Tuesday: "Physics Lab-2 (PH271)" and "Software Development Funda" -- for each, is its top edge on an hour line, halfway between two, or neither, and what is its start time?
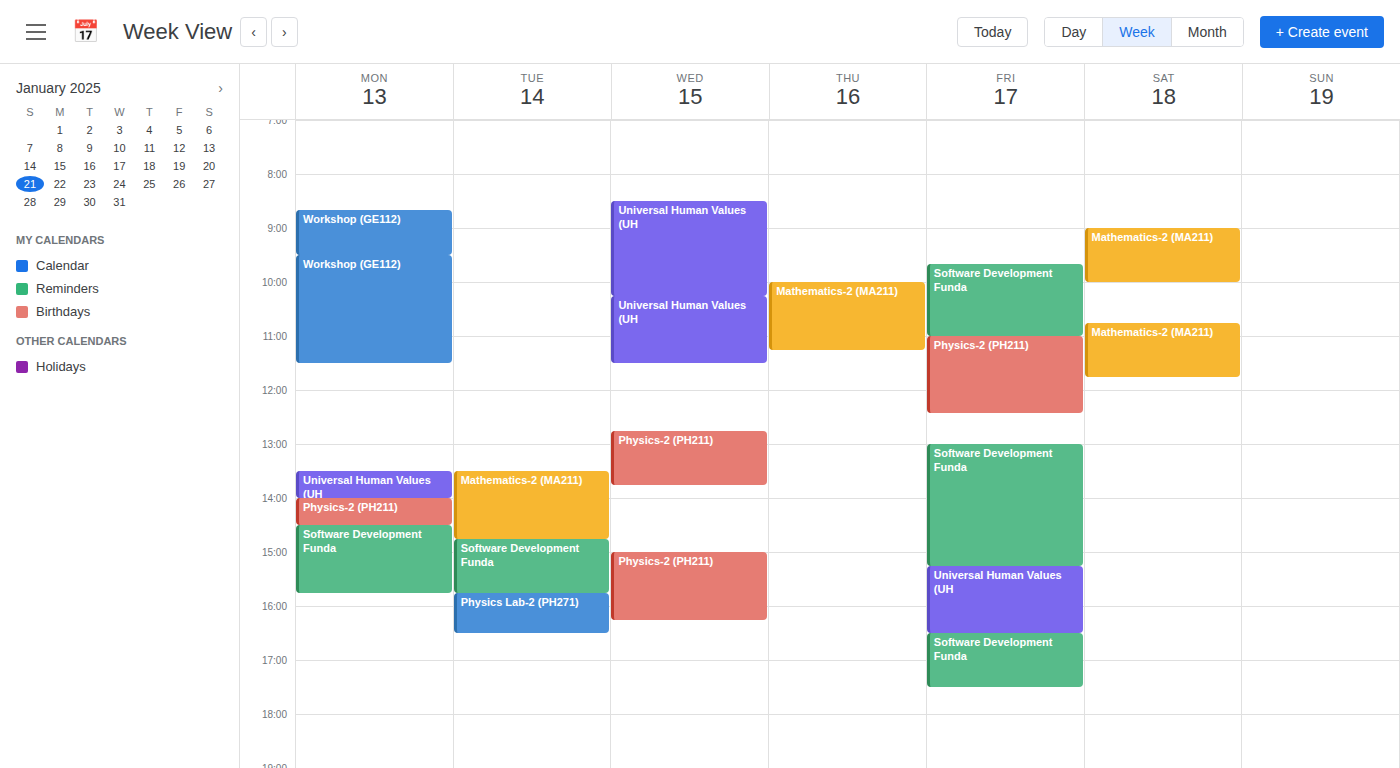
"Physics Lab-2 (PH271)": 3:45 PM, neither: three quarters of the way from the 3 PM line to the 4 PM line. "Software Development Funda": 2:45 PM, neither: three quarters of the way from the 2 PM line to the 3 PM line.